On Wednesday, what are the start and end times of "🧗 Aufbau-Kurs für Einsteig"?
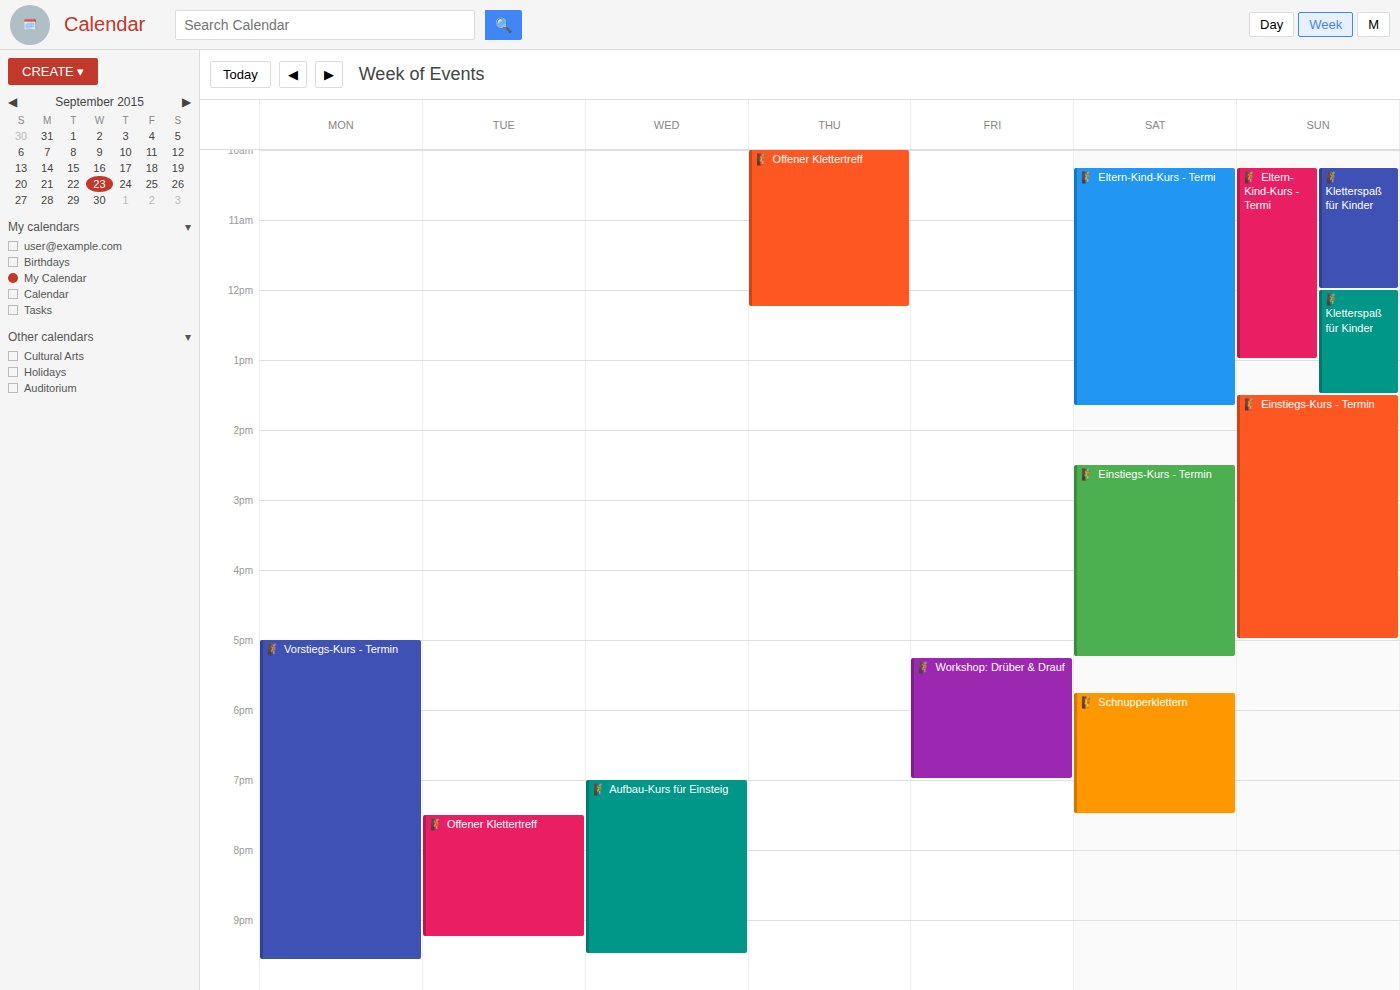
7:00 PM to 9:30 PM